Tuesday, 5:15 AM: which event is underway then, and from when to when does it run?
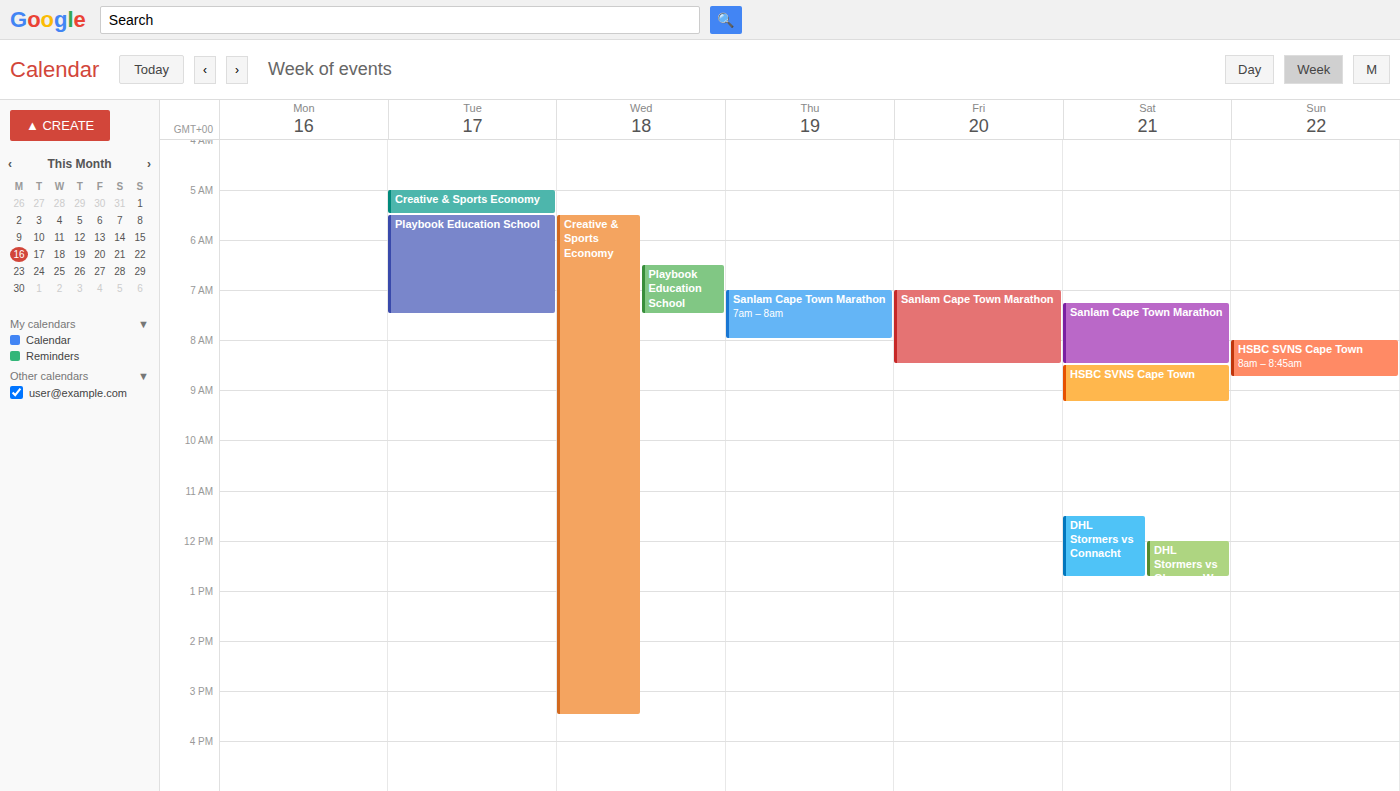
"Creative & Sports Economy", 5:00 AM to 5:30 AM